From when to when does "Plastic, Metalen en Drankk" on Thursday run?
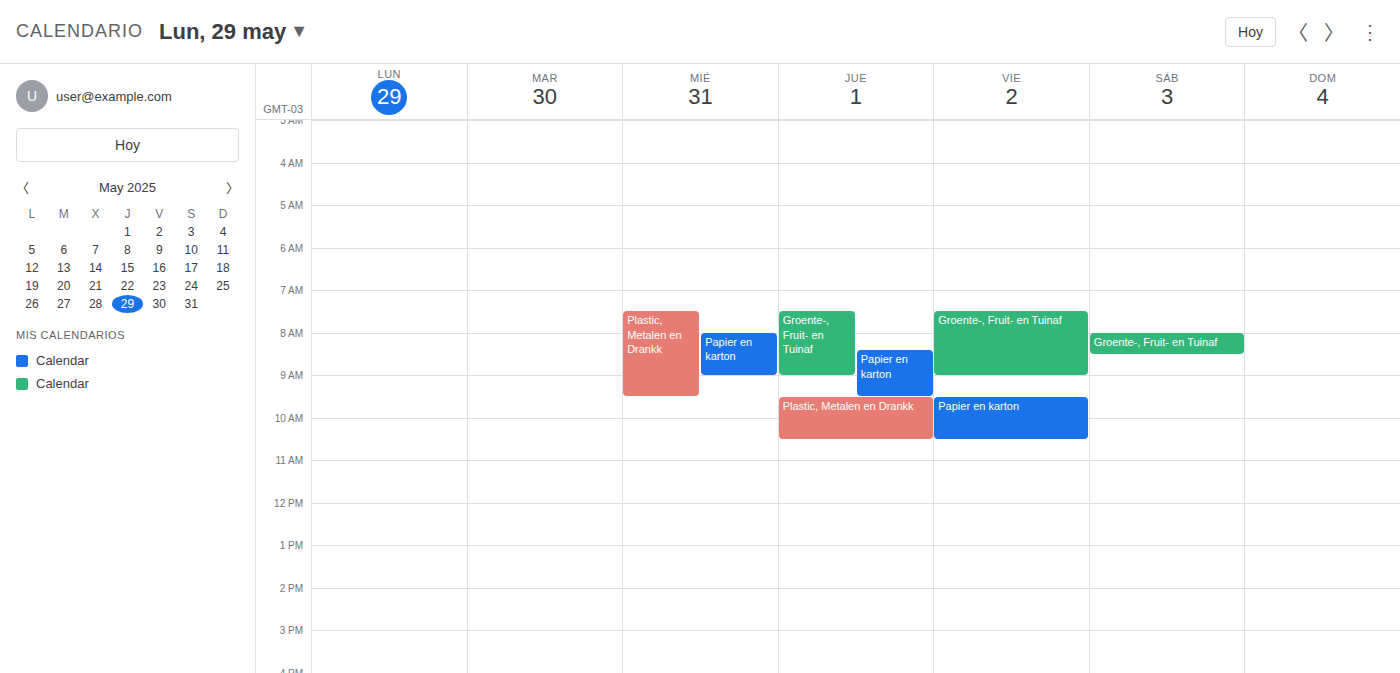
09:30 to 10:30